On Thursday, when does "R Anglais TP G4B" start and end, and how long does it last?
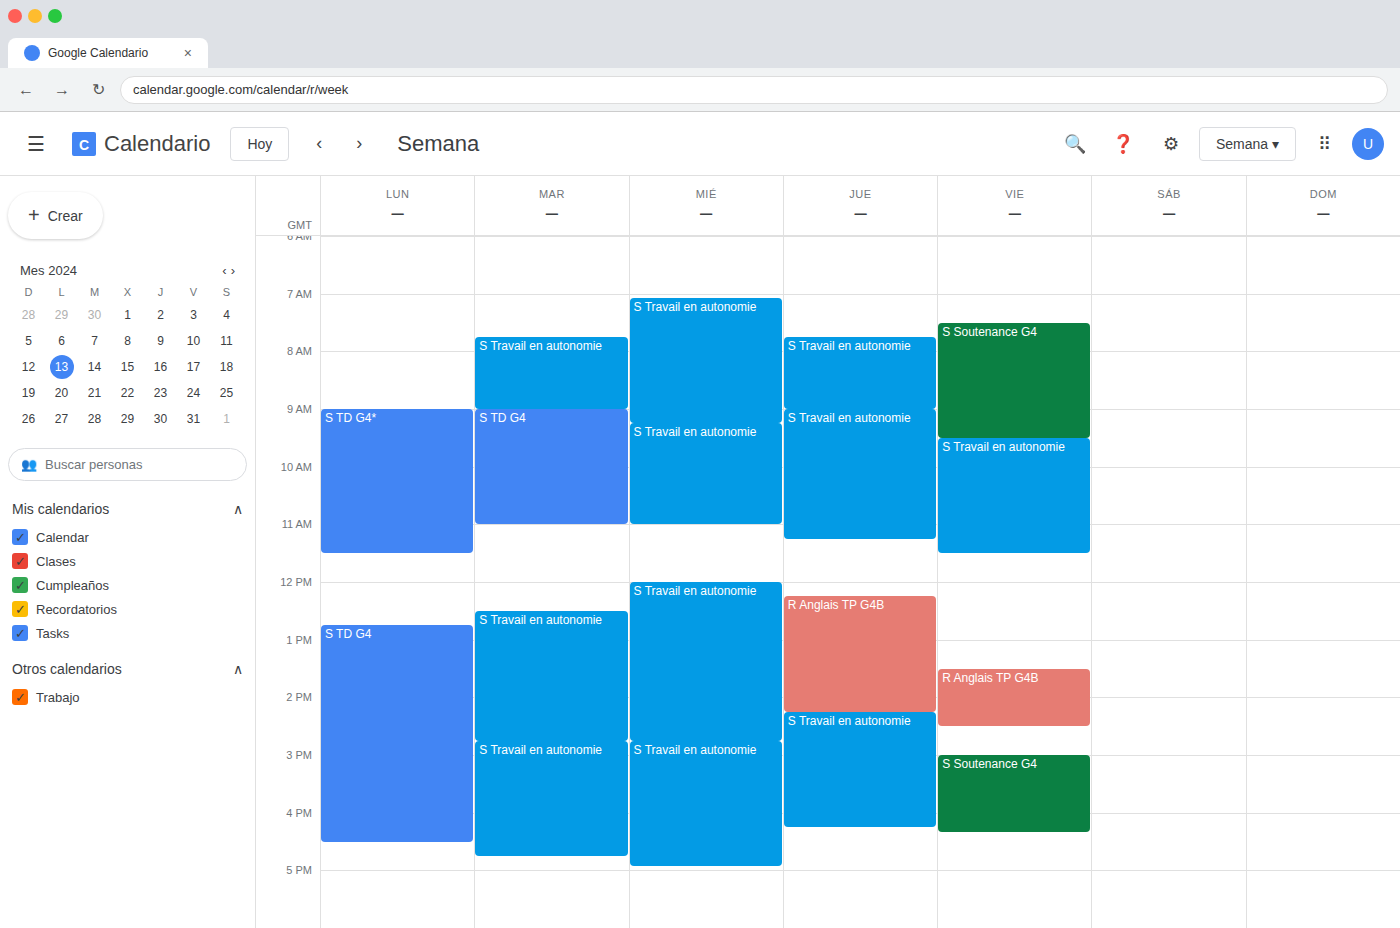
12:15 PM to 2:15 PM, 2 hours